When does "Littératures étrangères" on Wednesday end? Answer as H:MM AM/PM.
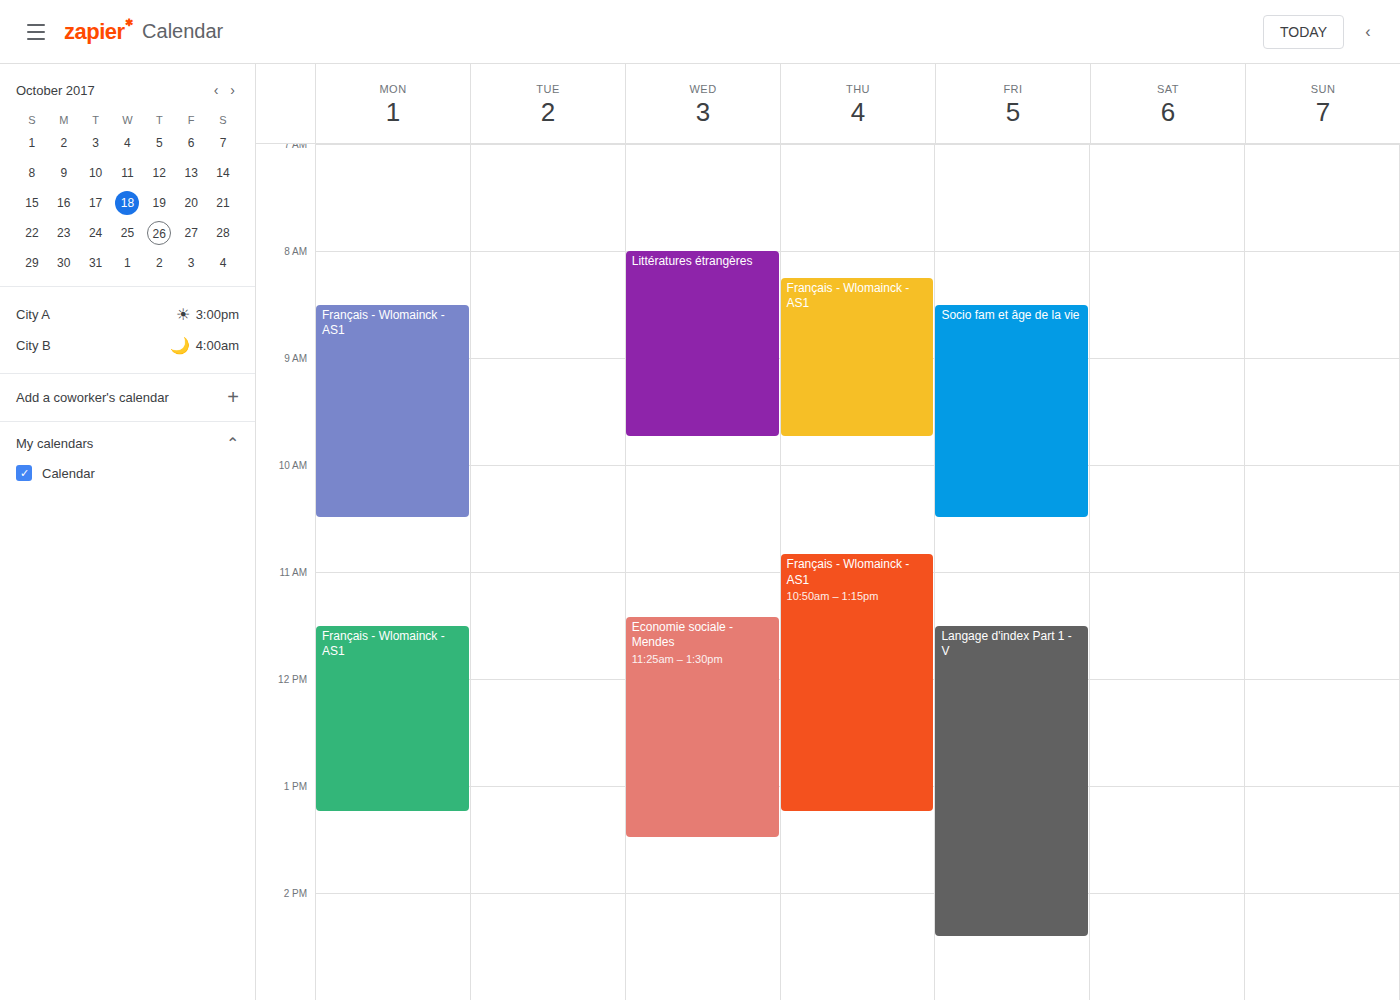
9:45 AM